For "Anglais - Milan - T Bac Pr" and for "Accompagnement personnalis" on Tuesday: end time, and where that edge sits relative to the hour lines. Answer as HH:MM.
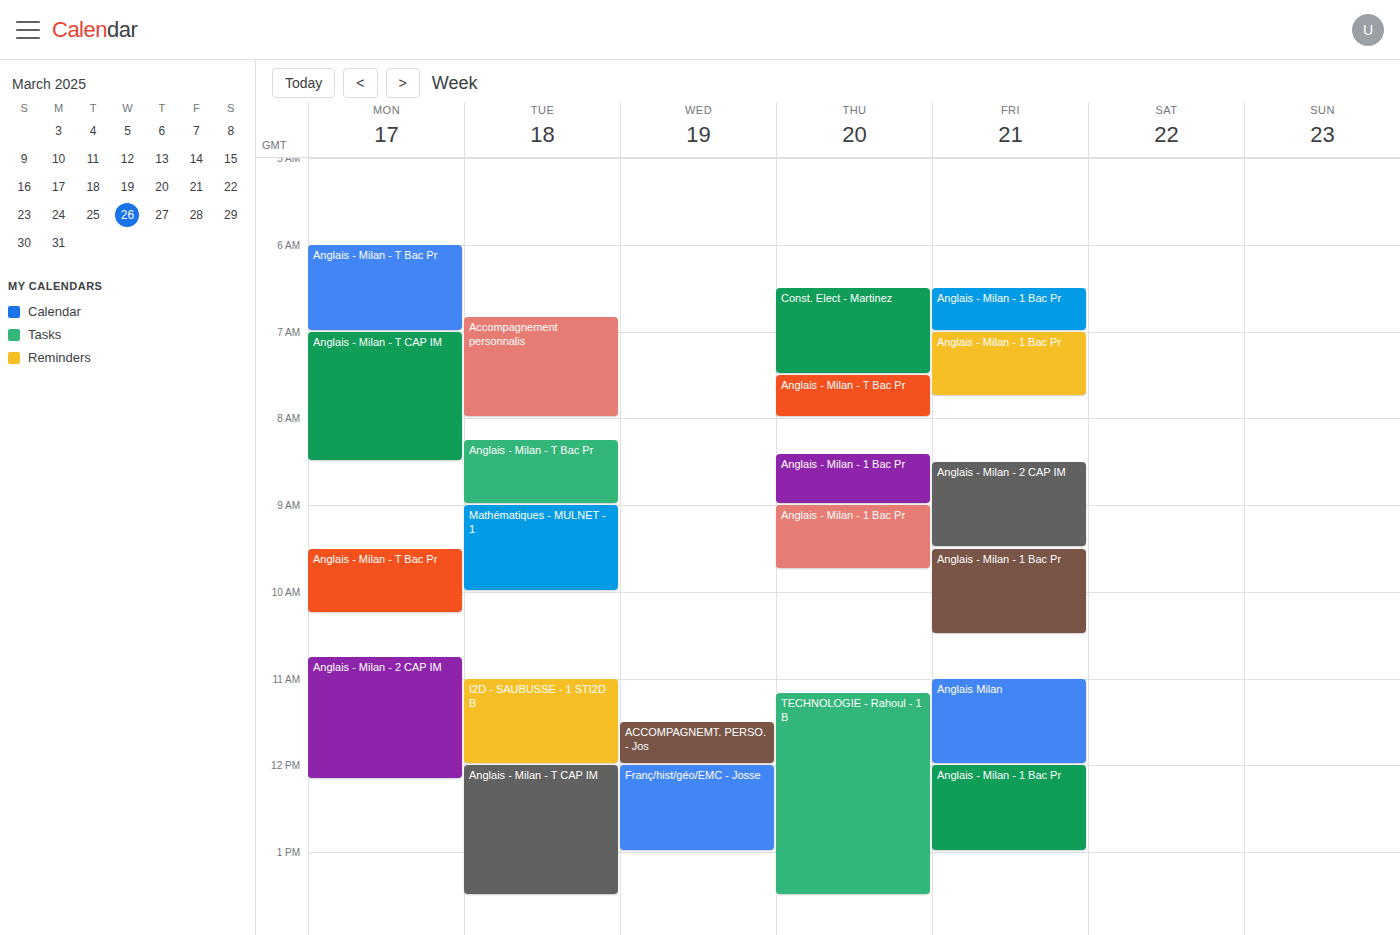
"Anglais - Milan - T Bac Pr": 09:00, exactly on the 09:00 line. "Accompagnement personnalis": 08:00, exactly on the 08:00 line.